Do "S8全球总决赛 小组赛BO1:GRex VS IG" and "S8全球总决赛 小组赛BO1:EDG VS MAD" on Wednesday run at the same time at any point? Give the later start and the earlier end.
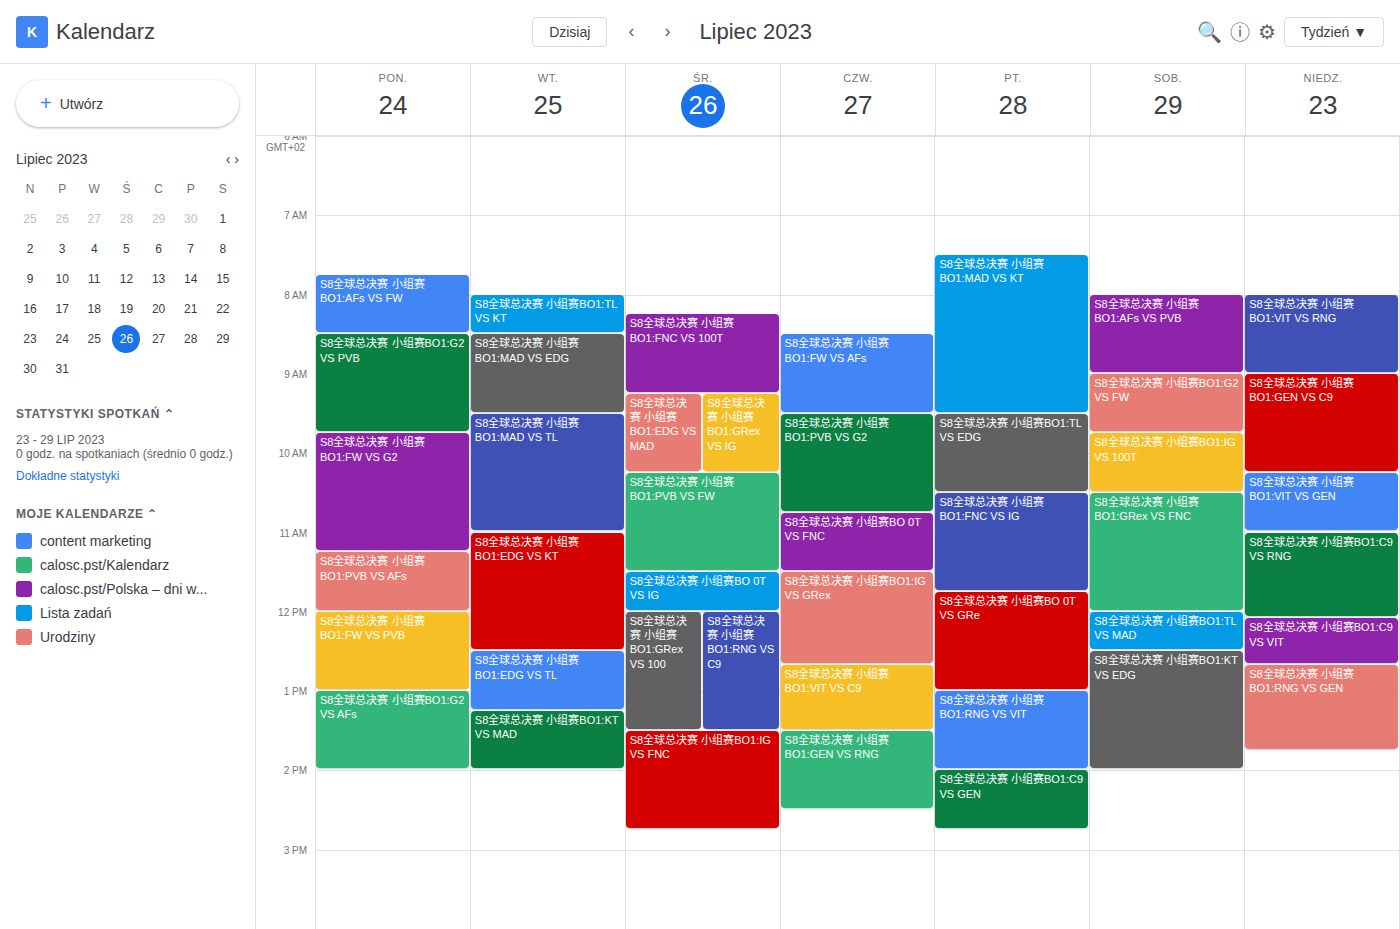
"S8全球总决赛 小组赛BO1:EDG VS MAD" runs 9:15 AM to 10:15 AM, inside "S8全球总决赛 小组赛BO1:GRex VS IG" -- they overlap.